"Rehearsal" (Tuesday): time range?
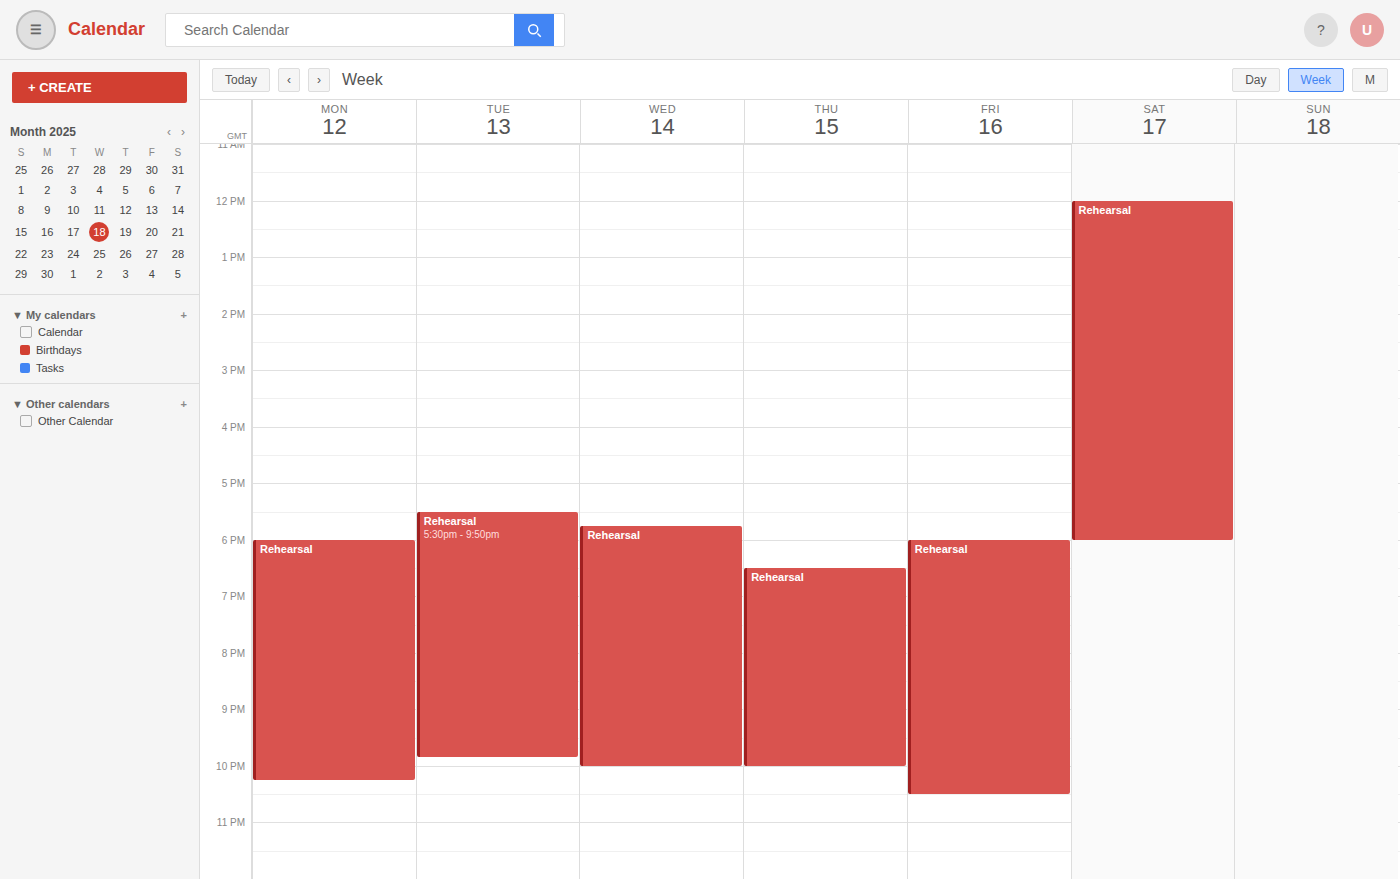
17:30 to 21:50